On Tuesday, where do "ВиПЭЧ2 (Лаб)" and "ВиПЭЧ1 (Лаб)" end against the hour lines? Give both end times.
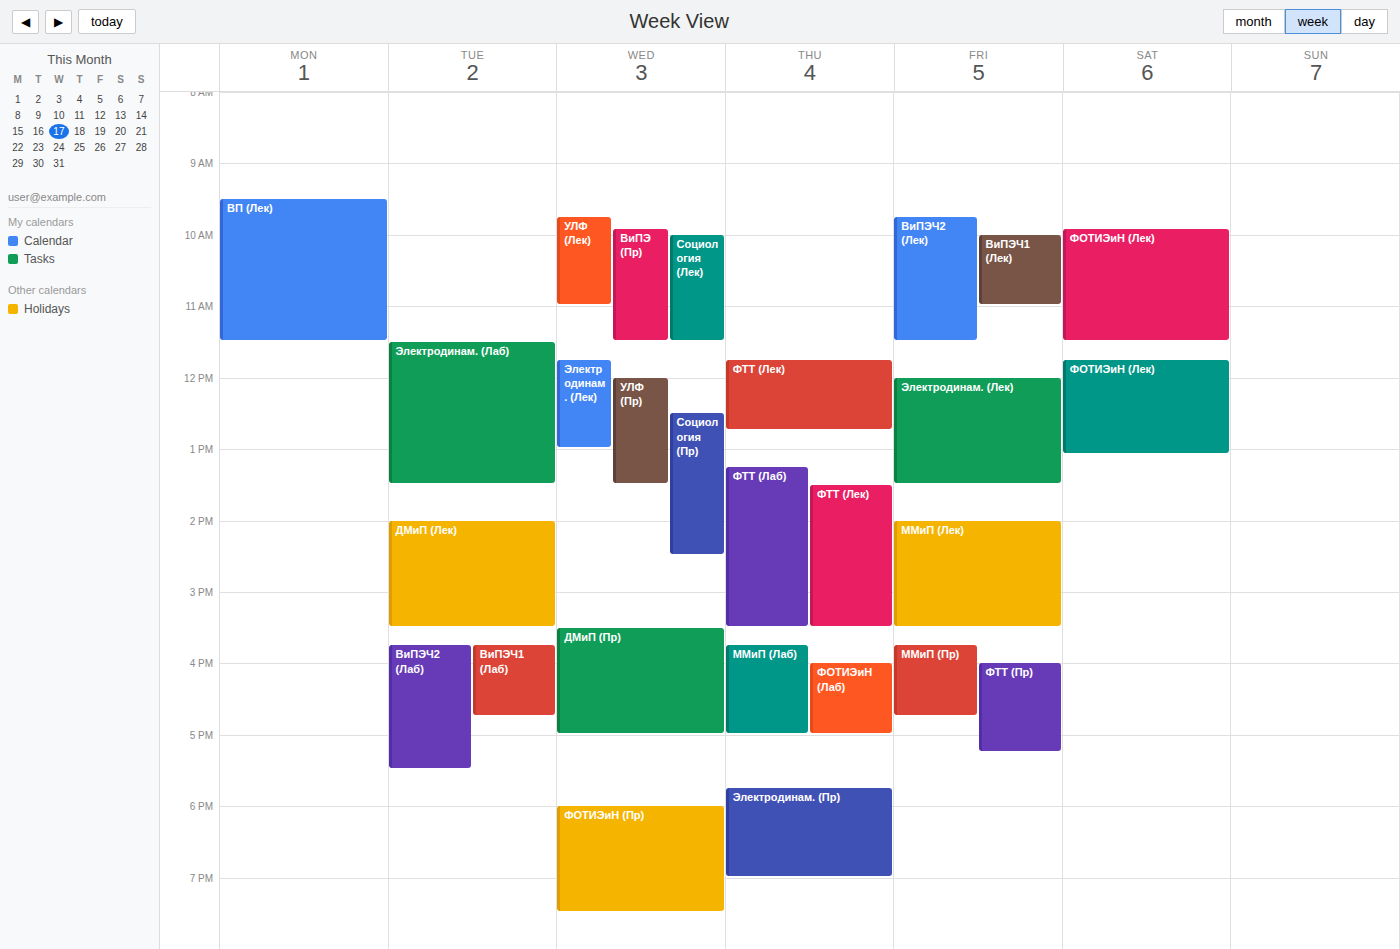
"ВиПЭЧ2 (Лаб)": 5:30 PM, halfway between the 5 PM and 6 PM lines. "ВиПЭЧ1 (Лаб)": 4:45 PM, neither: three quarters of the way from the 4 PM line to the 5 PM line.